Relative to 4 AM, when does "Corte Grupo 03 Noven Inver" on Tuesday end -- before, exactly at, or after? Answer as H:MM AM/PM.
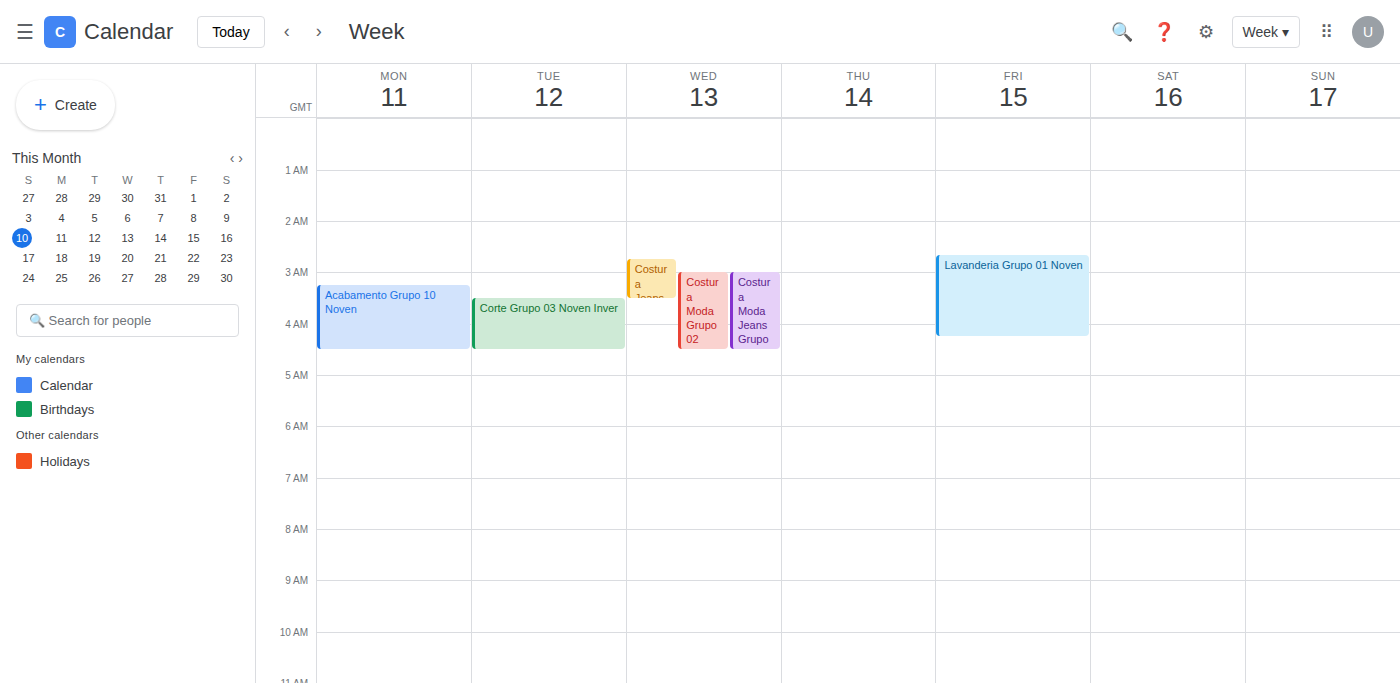
4:30 AM -- after 4 AM, 30 minutes below the 4 AM line.